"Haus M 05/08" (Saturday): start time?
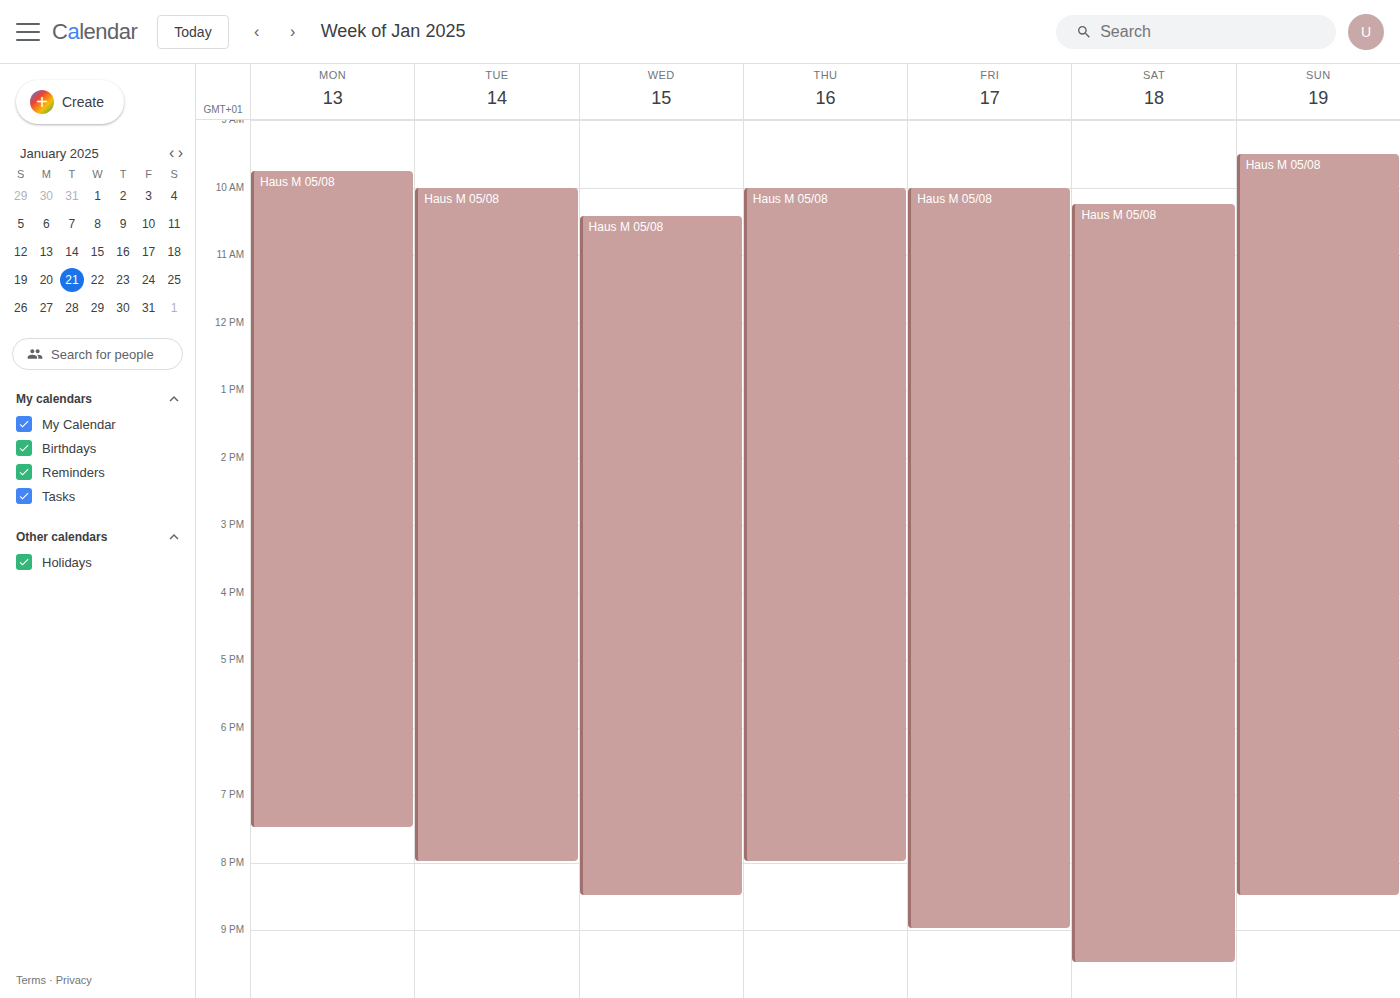
10:15 AM